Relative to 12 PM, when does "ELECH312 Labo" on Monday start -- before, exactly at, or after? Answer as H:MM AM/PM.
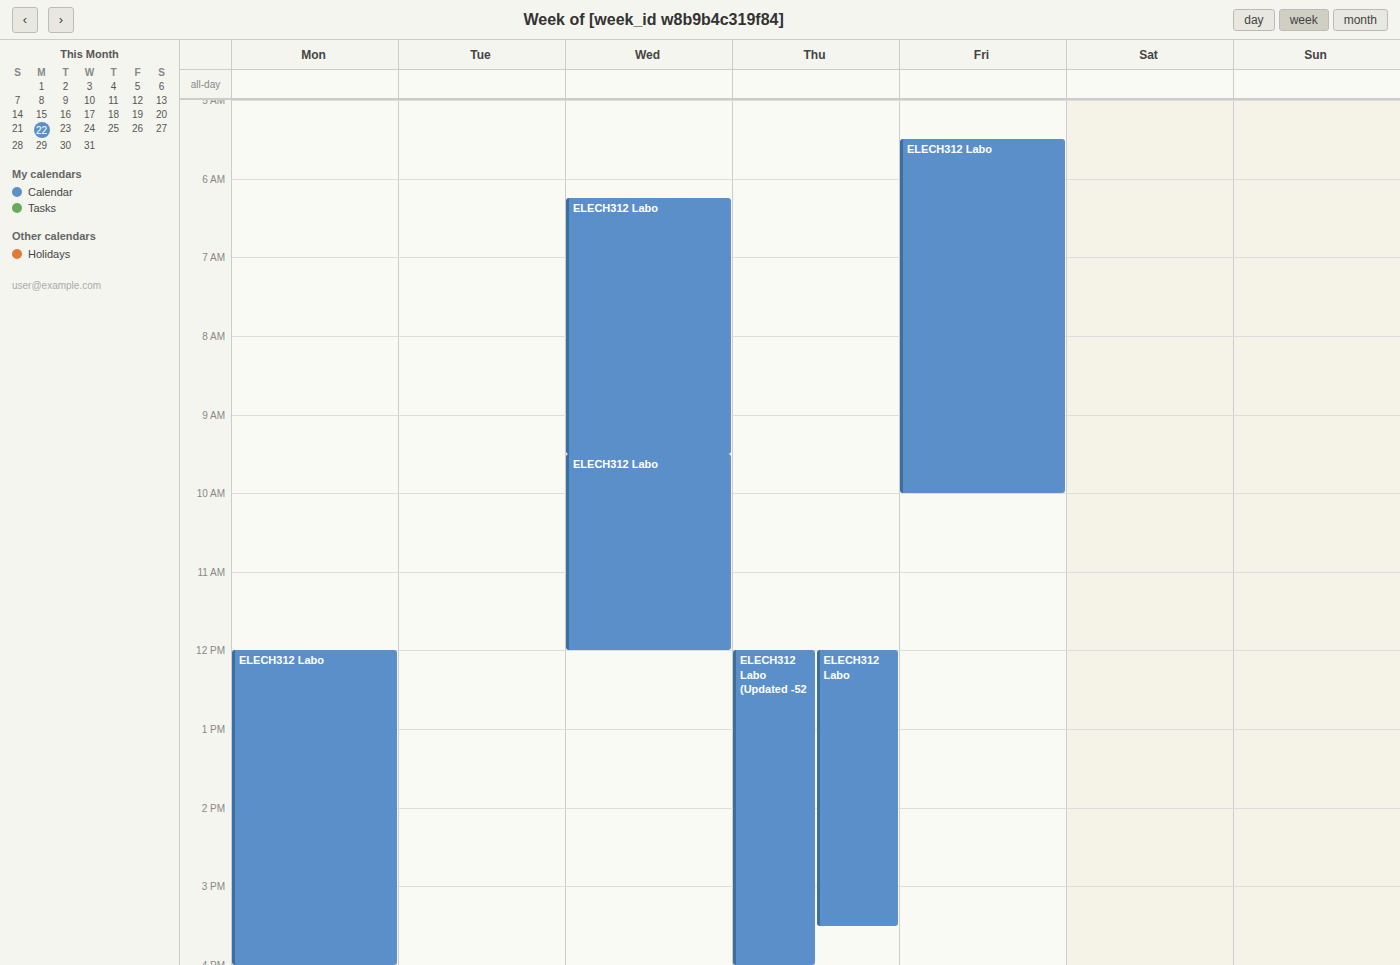
12:00 PM -- exactly at 12 PM, on the 12 PM line.